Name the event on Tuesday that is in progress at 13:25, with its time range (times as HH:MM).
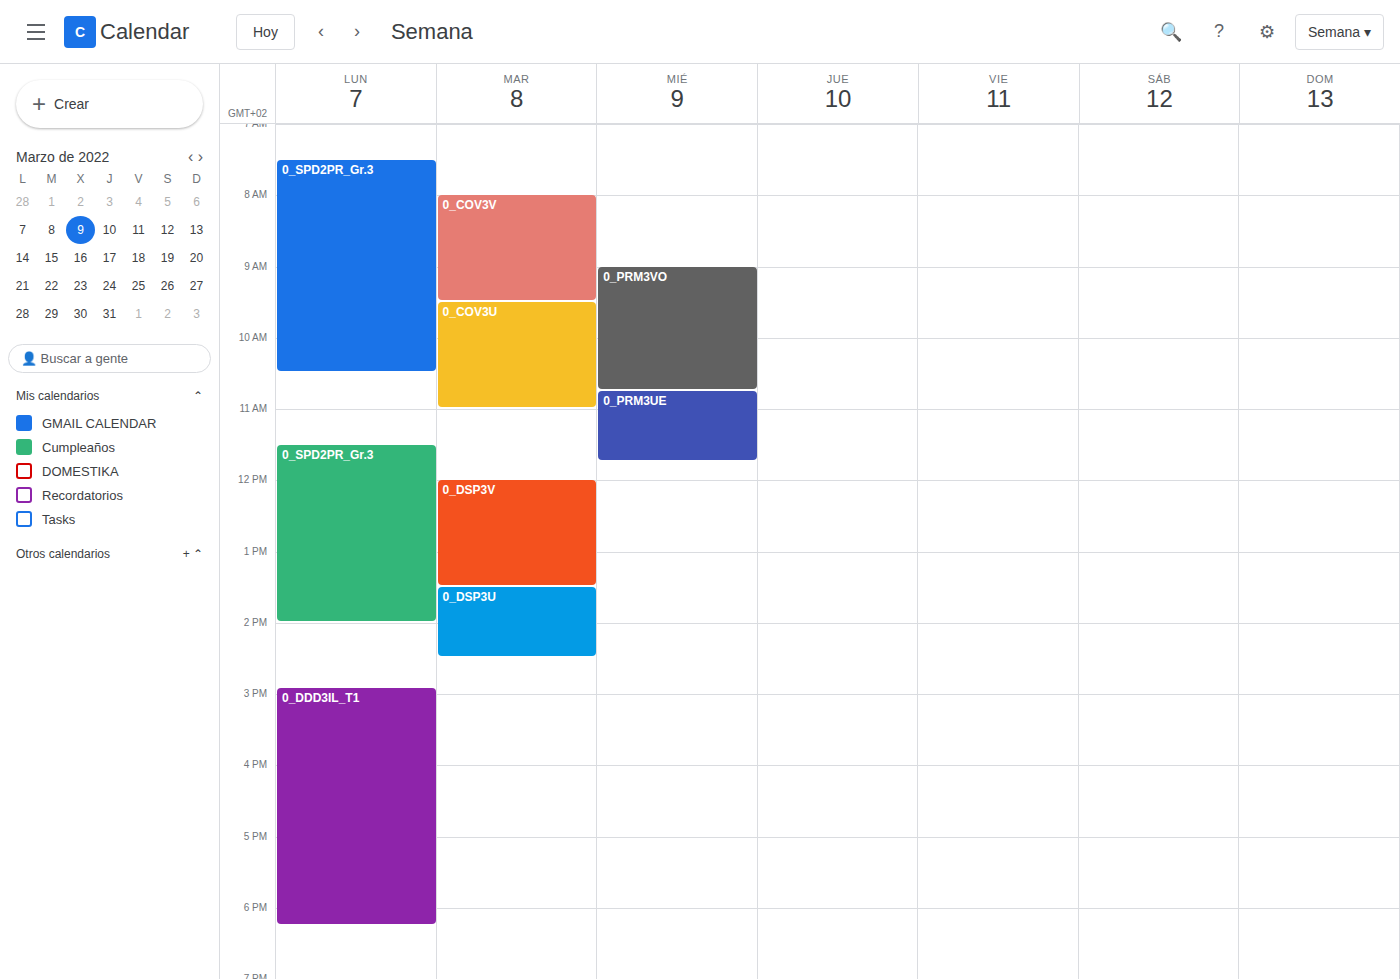
"0_DSP3V", 12:00 to 13:30